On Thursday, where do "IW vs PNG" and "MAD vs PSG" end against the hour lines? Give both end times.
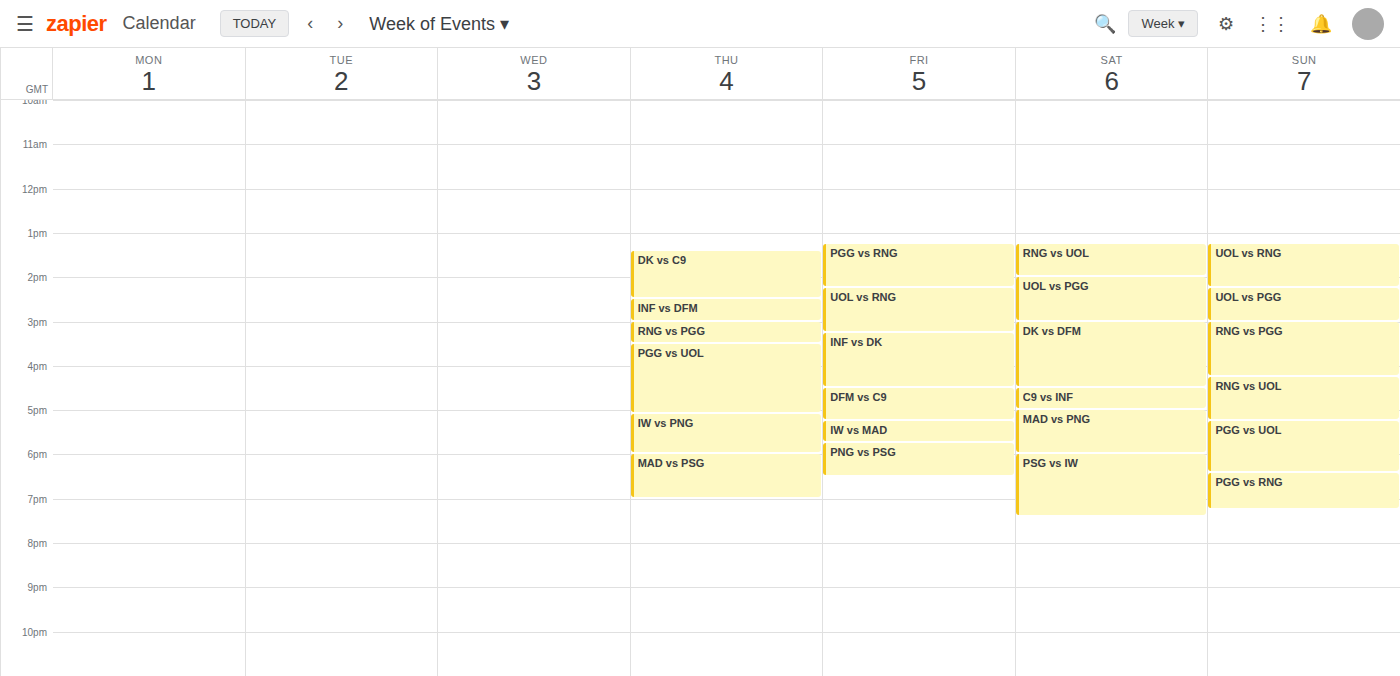
"IW vs PNG": 6:00 PM, exactly on the 6 PM line. "MAD vs PSG": 7:00 PM, exactly on the 7 PM line.